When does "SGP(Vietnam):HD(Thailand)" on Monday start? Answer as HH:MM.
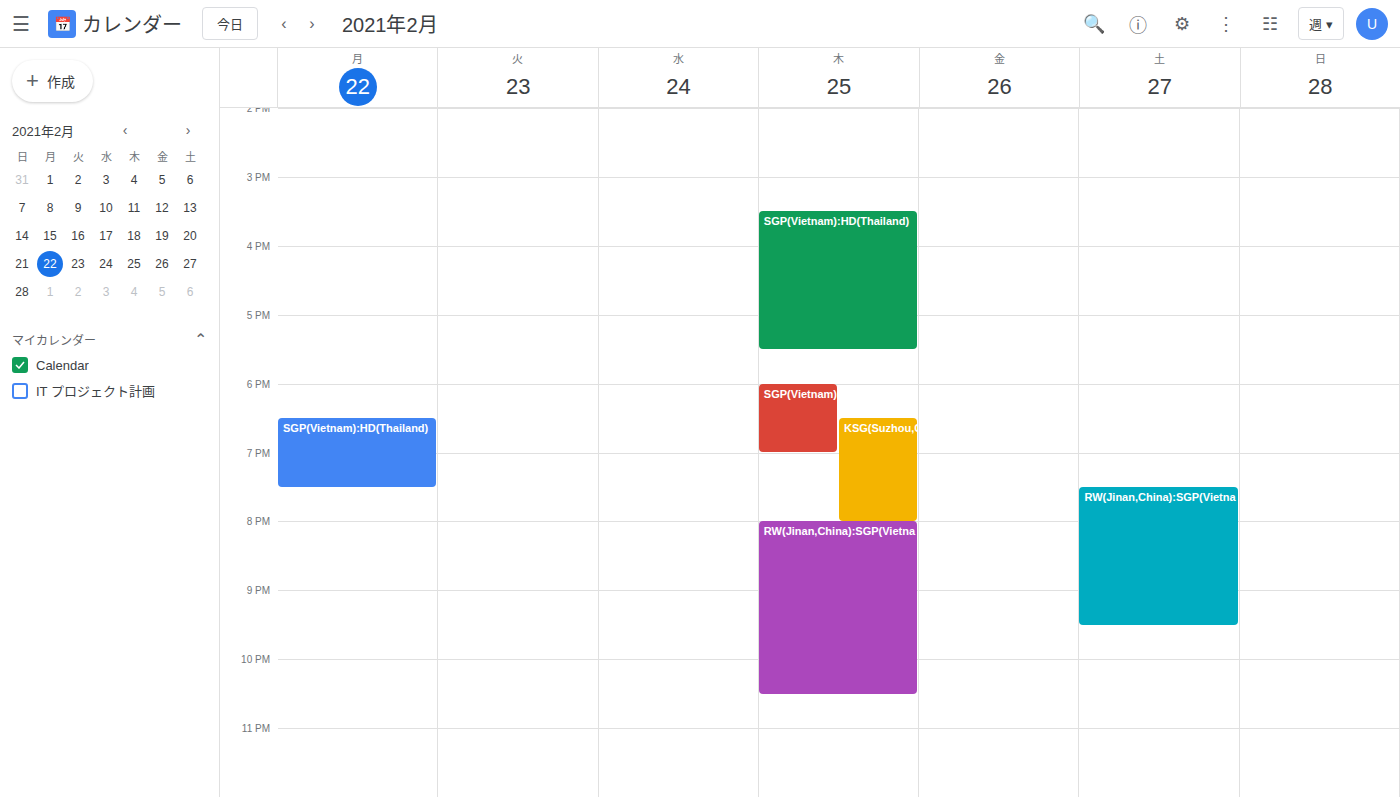
18:30